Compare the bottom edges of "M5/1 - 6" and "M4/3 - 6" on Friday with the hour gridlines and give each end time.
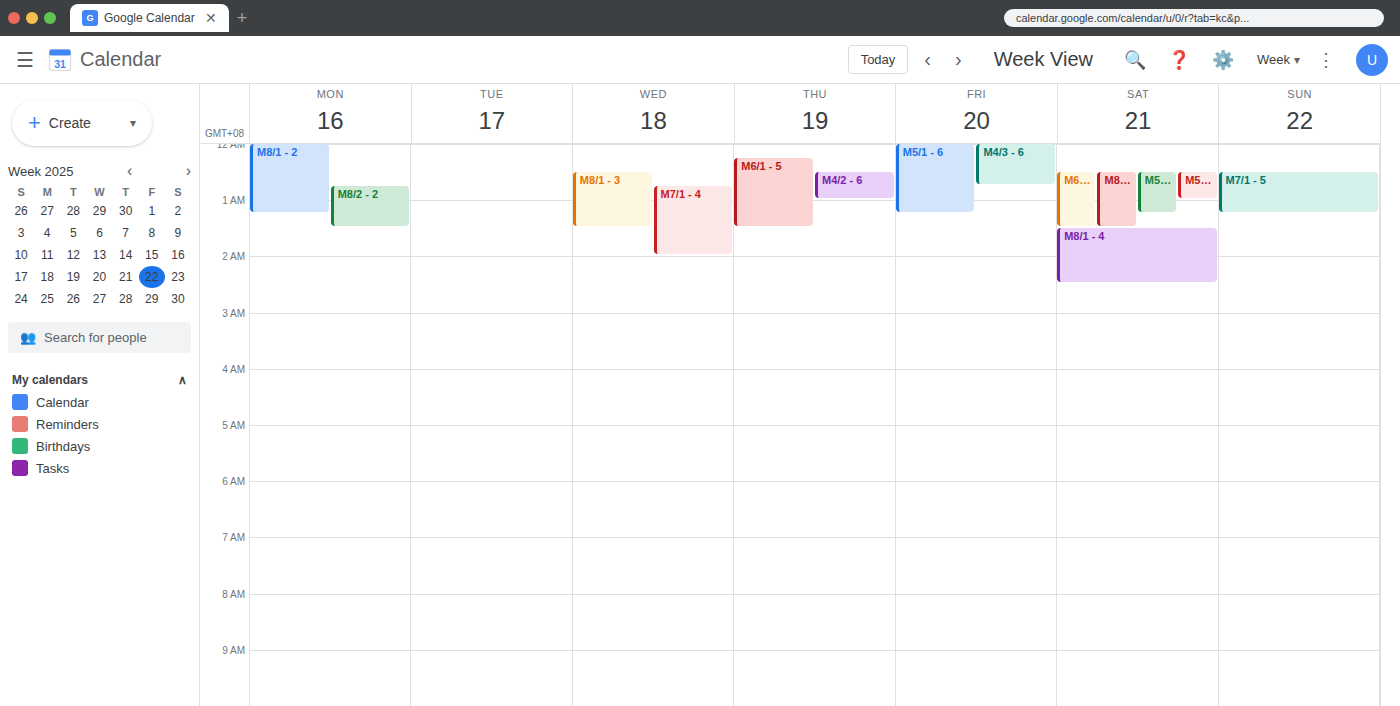
"M5/1 - 6": 1:15 AM, neither: a quarter of the way from the 1 AM line to the 2 AM line. "M4/3 - 6": 12:45 AM, neither: three quarters of the way from the 12 AM line to the 1 AM line.